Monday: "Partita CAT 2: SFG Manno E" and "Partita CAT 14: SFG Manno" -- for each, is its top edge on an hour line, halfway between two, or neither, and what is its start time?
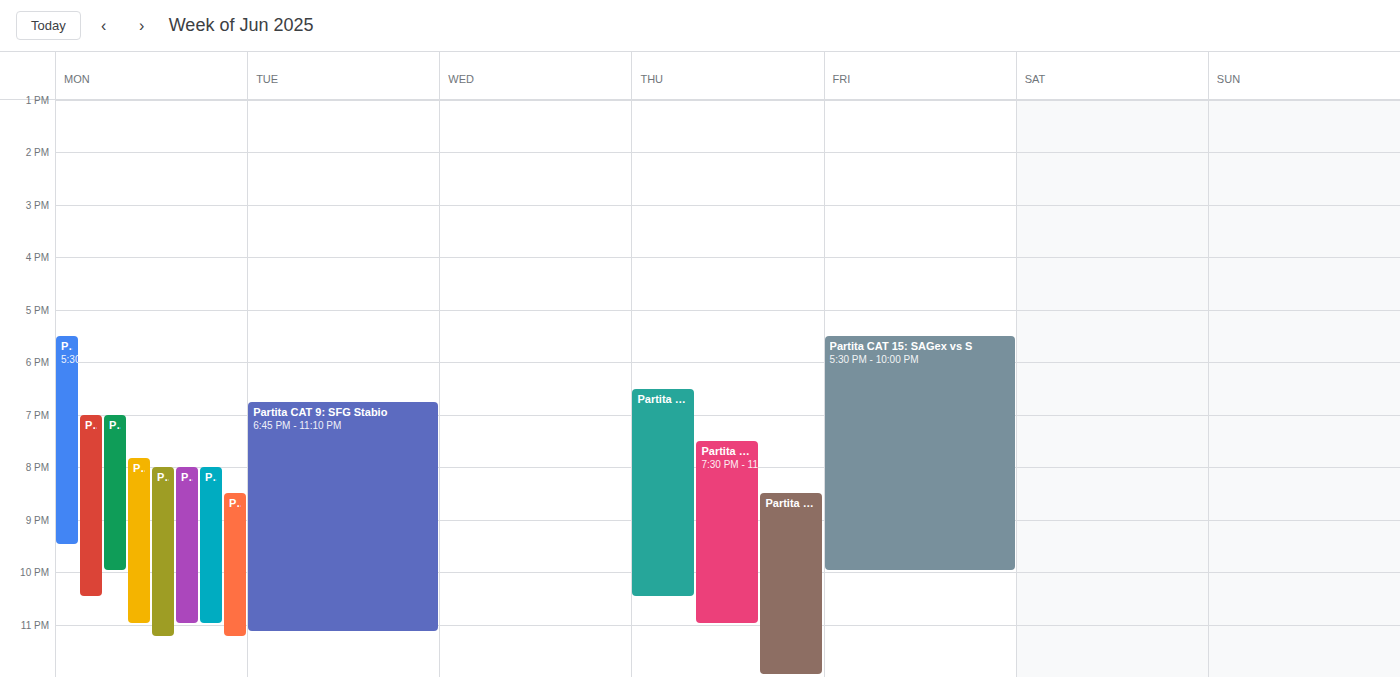
"Partita CAT 2: SFG Manno E": 7:00 PM, exactly on the 7 PM line. "Partita CAT 14: SFG Manno": 8:00 PM, exactly on the 8 PM line.